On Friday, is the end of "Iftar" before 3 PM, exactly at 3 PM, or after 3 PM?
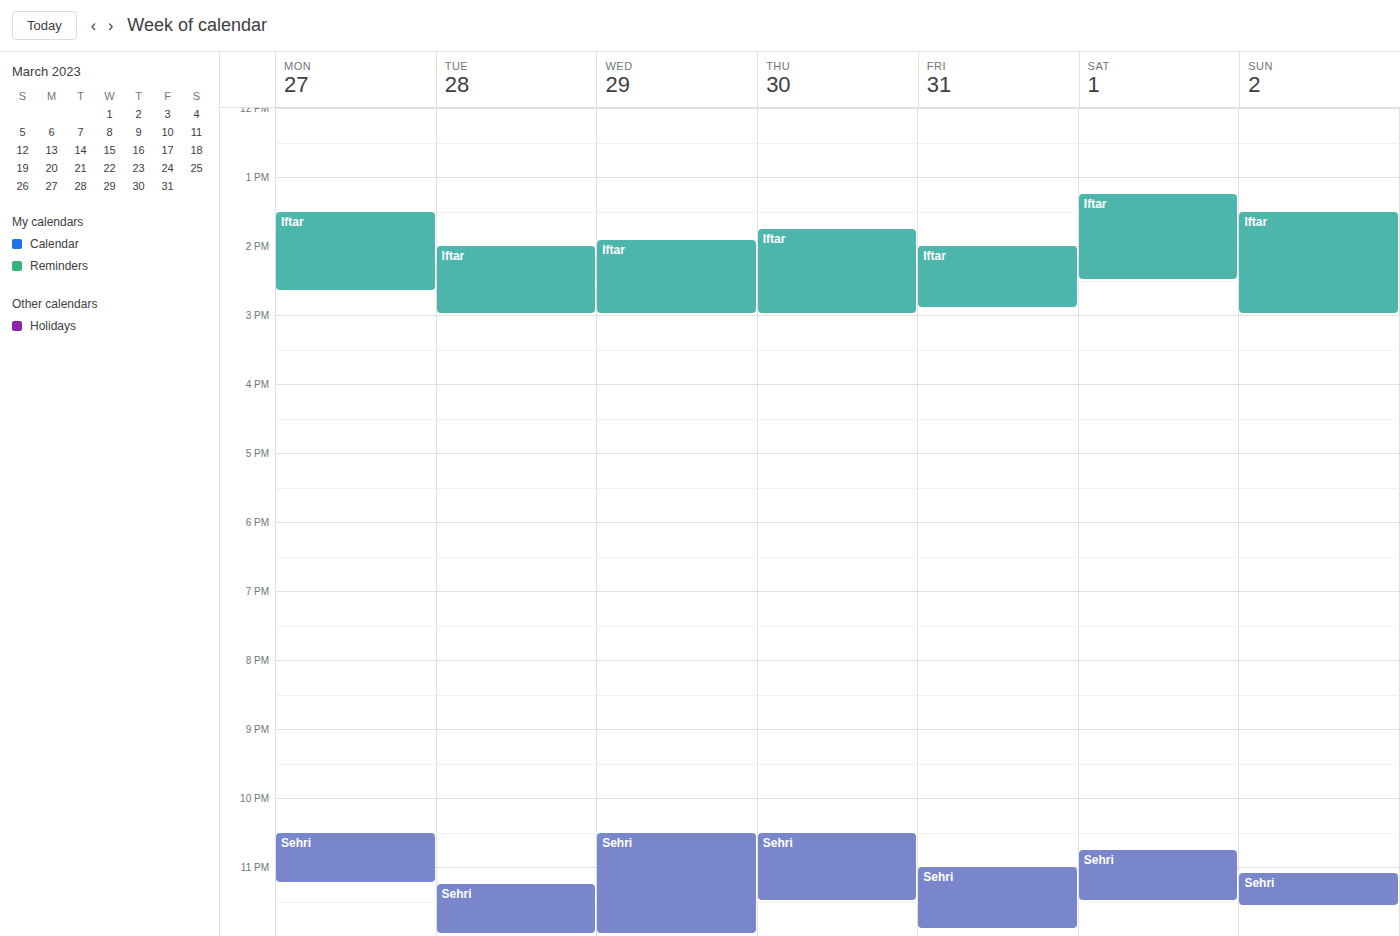
2:55 PM -- before 3 PM, 5 minutes above the 3 PM line.